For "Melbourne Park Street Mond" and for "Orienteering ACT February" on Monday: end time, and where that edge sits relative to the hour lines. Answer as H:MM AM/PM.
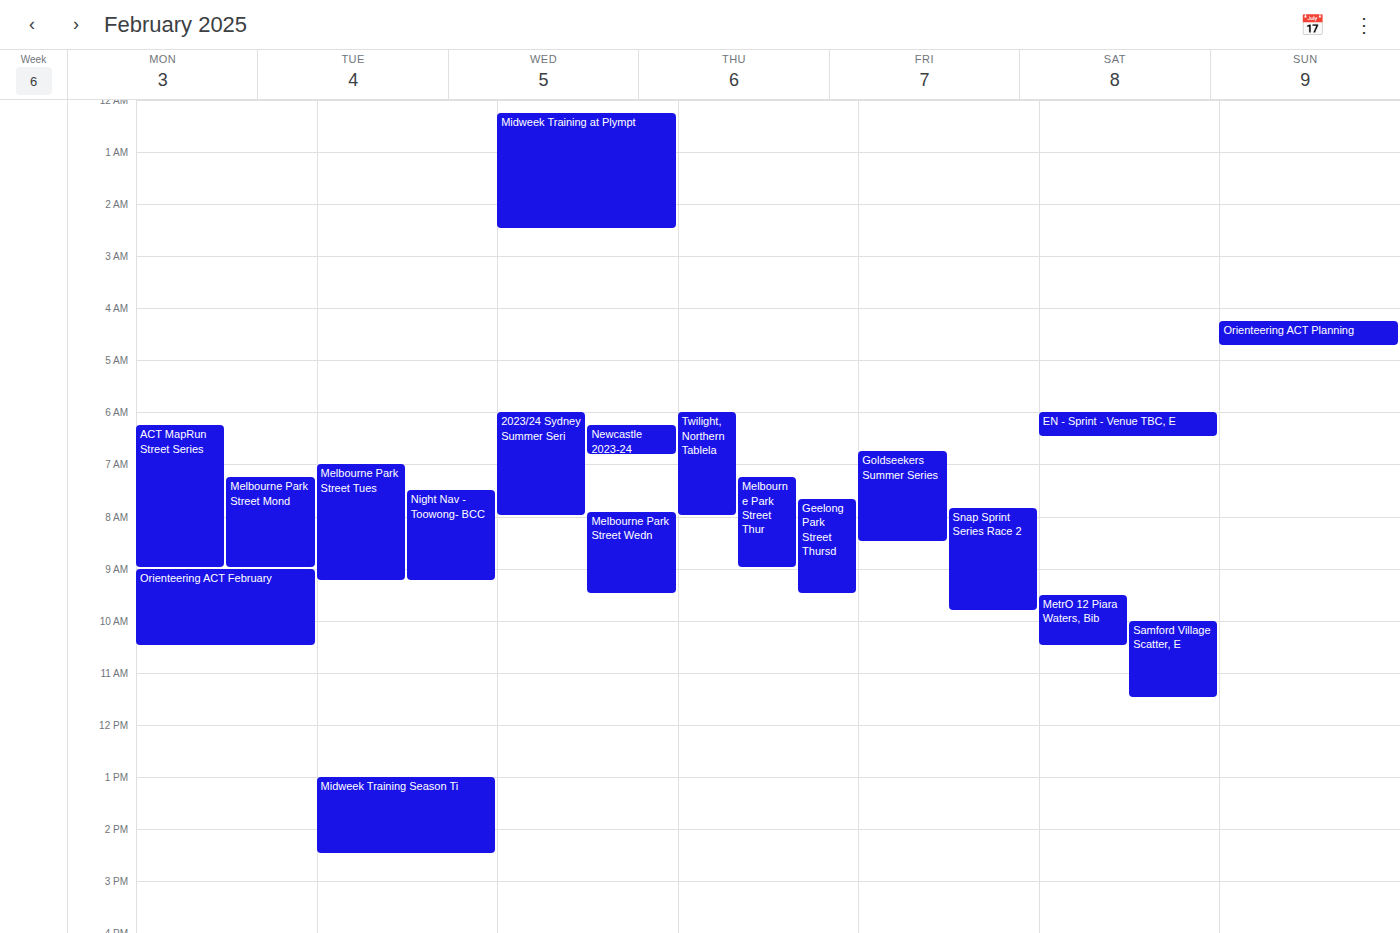
"Melbourne Park Street Mond": 9:00 AM, exactly on the 9 AM line. "Orienteering ACT February": 10:30 AM, halfway between the 10 AM and 11 AM lines.